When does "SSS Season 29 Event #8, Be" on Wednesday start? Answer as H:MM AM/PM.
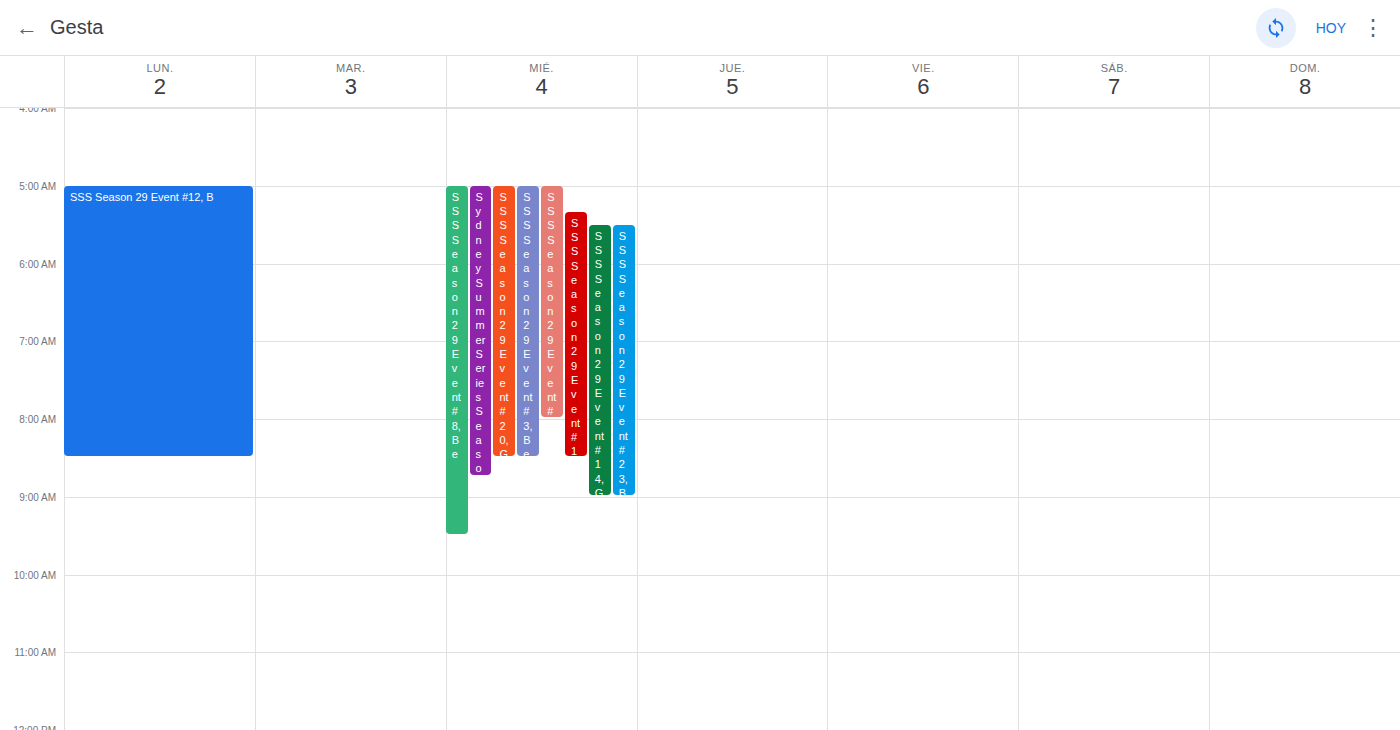
5:00 AM